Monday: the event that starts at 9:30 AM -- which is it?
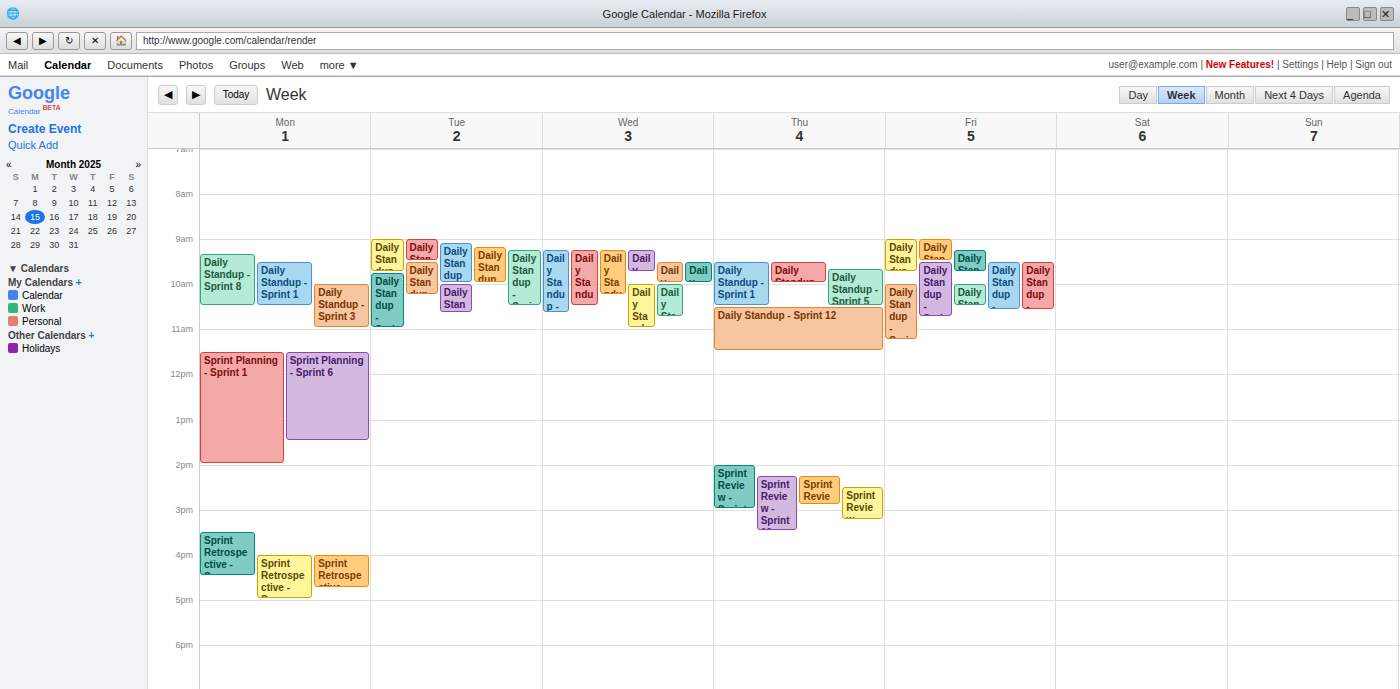
"Daily Standup - Sprint 1"